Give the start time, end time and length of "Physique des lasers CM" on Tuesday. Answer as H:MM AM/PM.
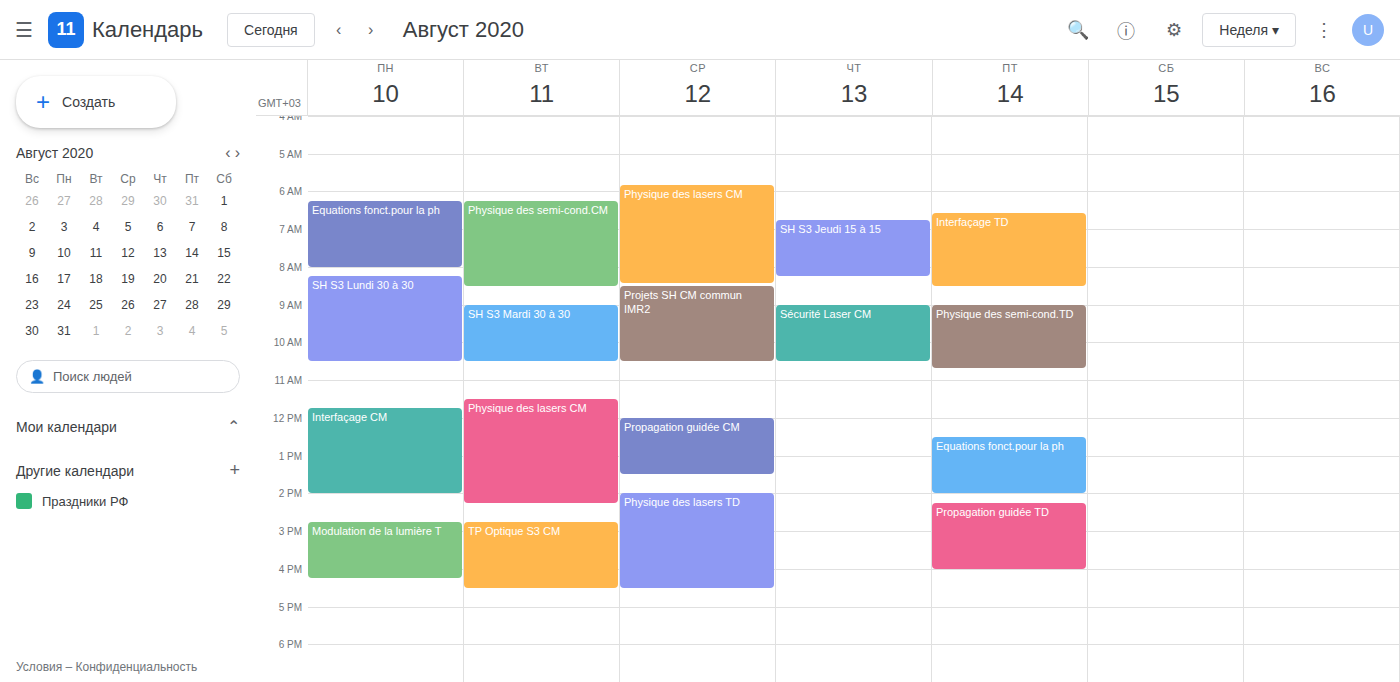
11:30 AM to 2:15 PM, 2 hours 45 minutes